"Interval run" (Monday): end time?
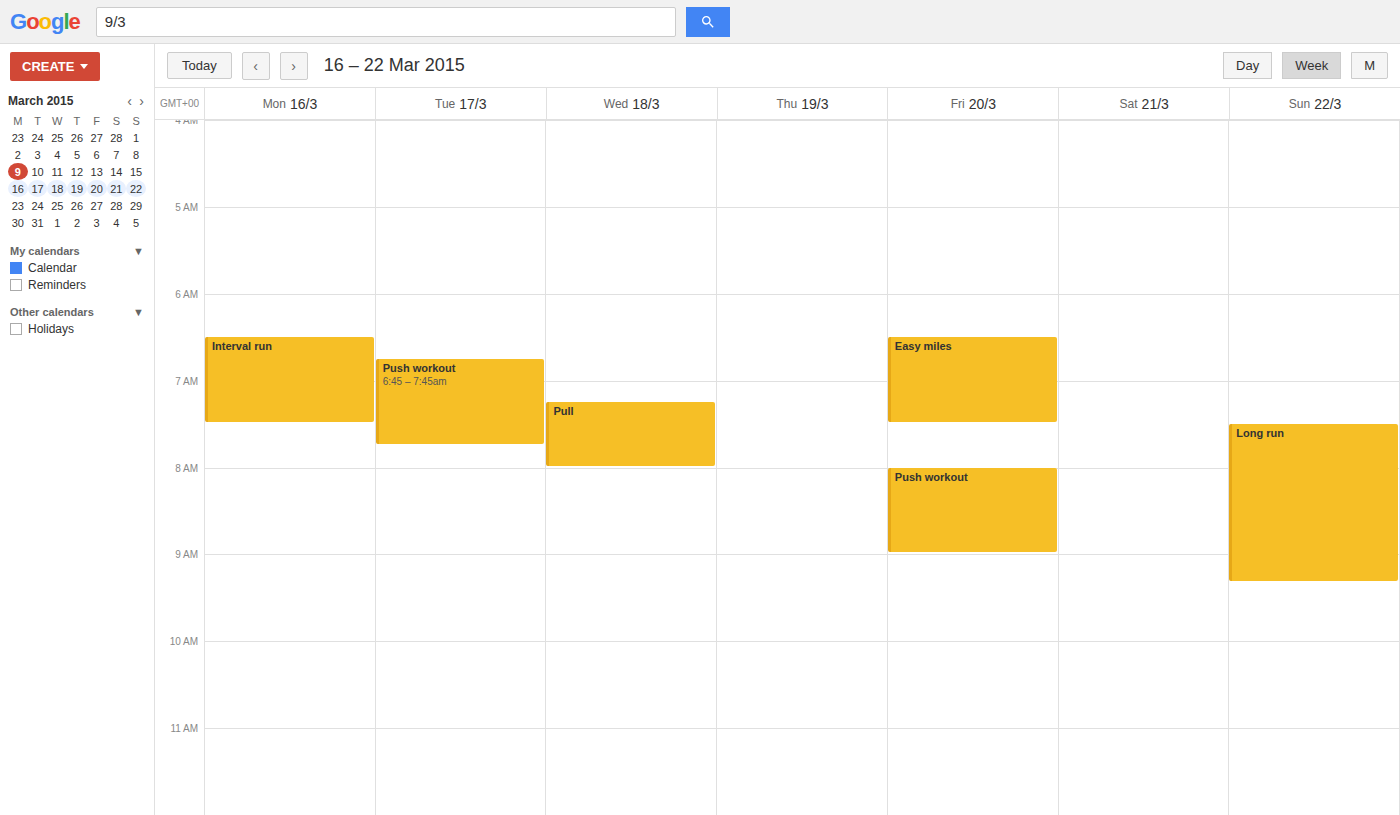
7:30 AM